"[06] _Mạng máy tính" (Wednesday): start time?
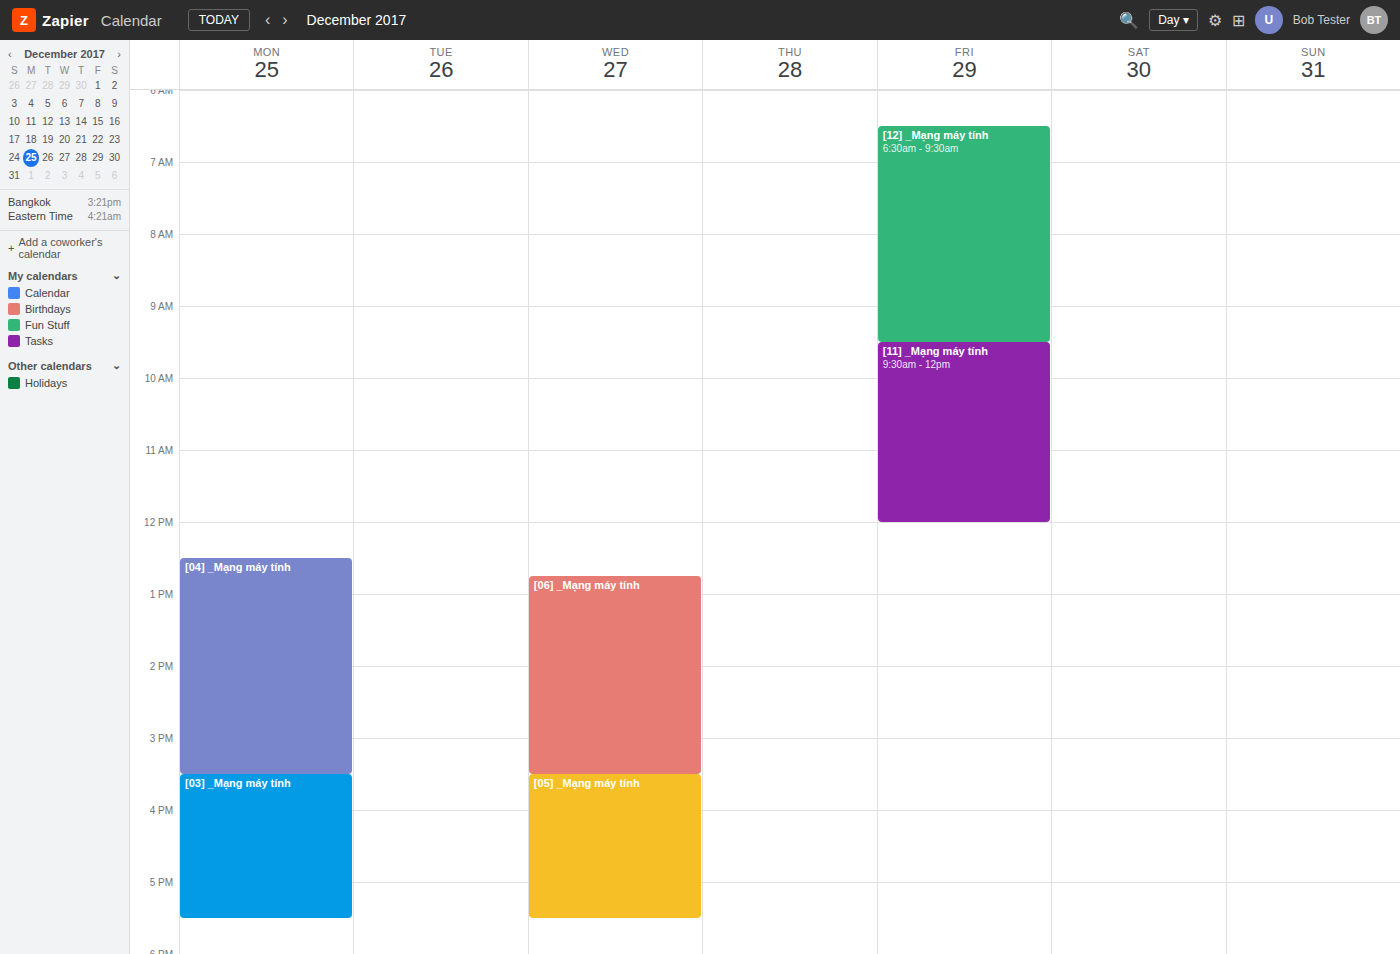
12:45 PM